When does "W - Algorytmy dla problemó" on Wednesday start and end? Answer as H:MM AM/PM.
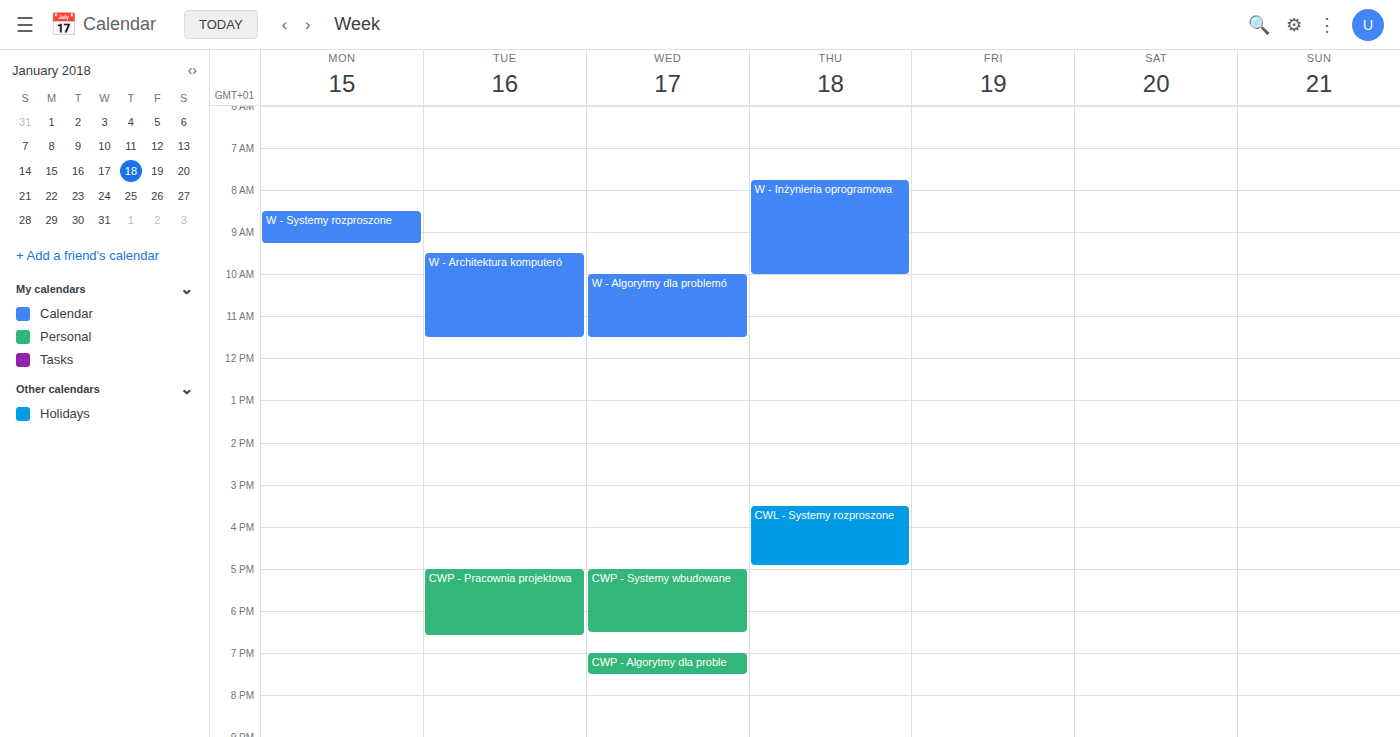
10:00 AM to 11:30 AM